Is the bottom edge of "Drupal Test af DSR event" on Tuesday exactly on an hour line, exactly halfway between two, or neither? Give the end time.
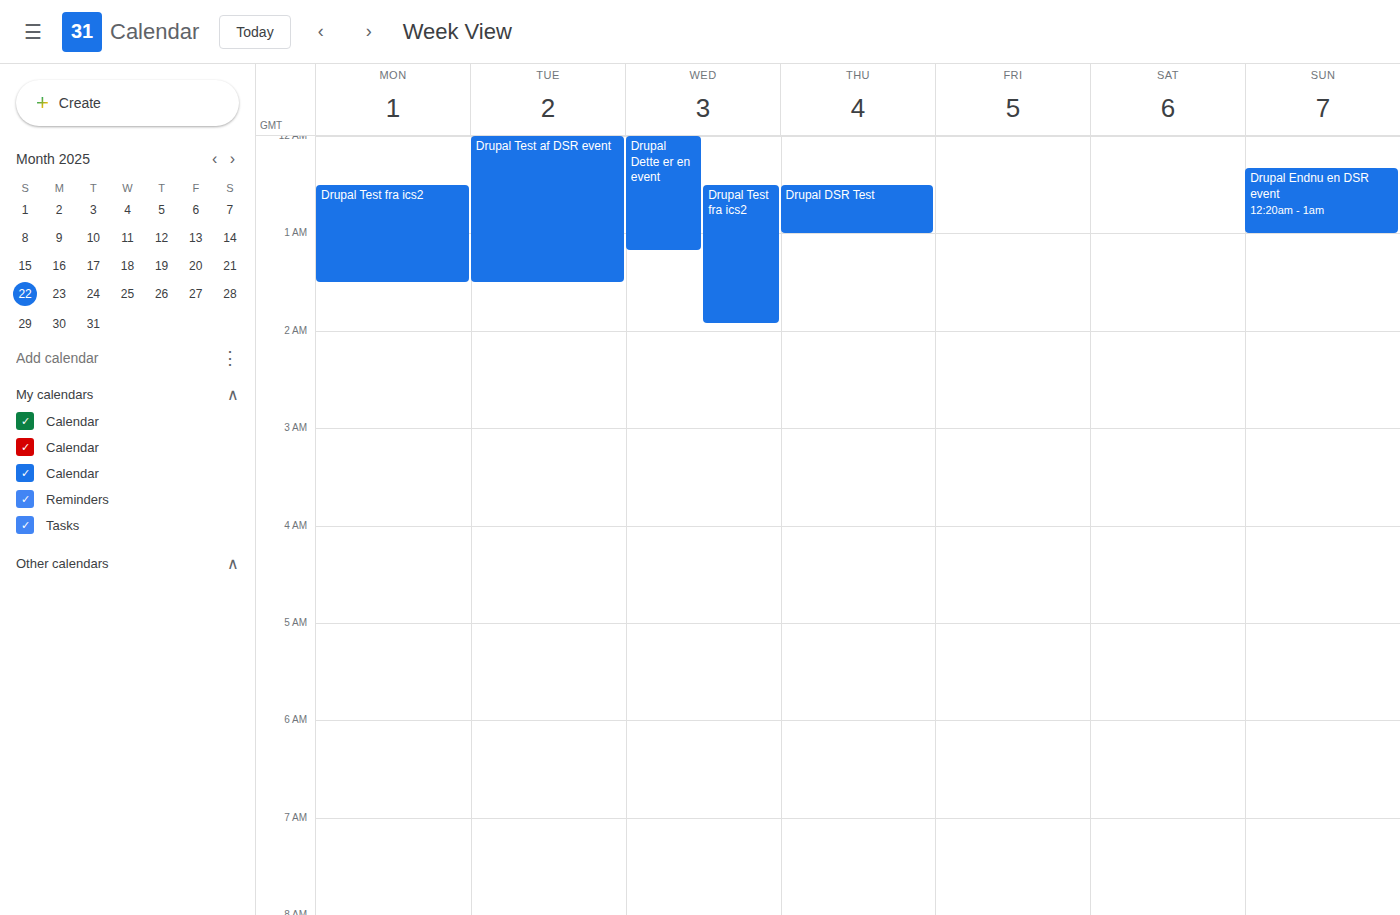
1:30 AM -- halfway between the 1 AM and 2 AM lines.